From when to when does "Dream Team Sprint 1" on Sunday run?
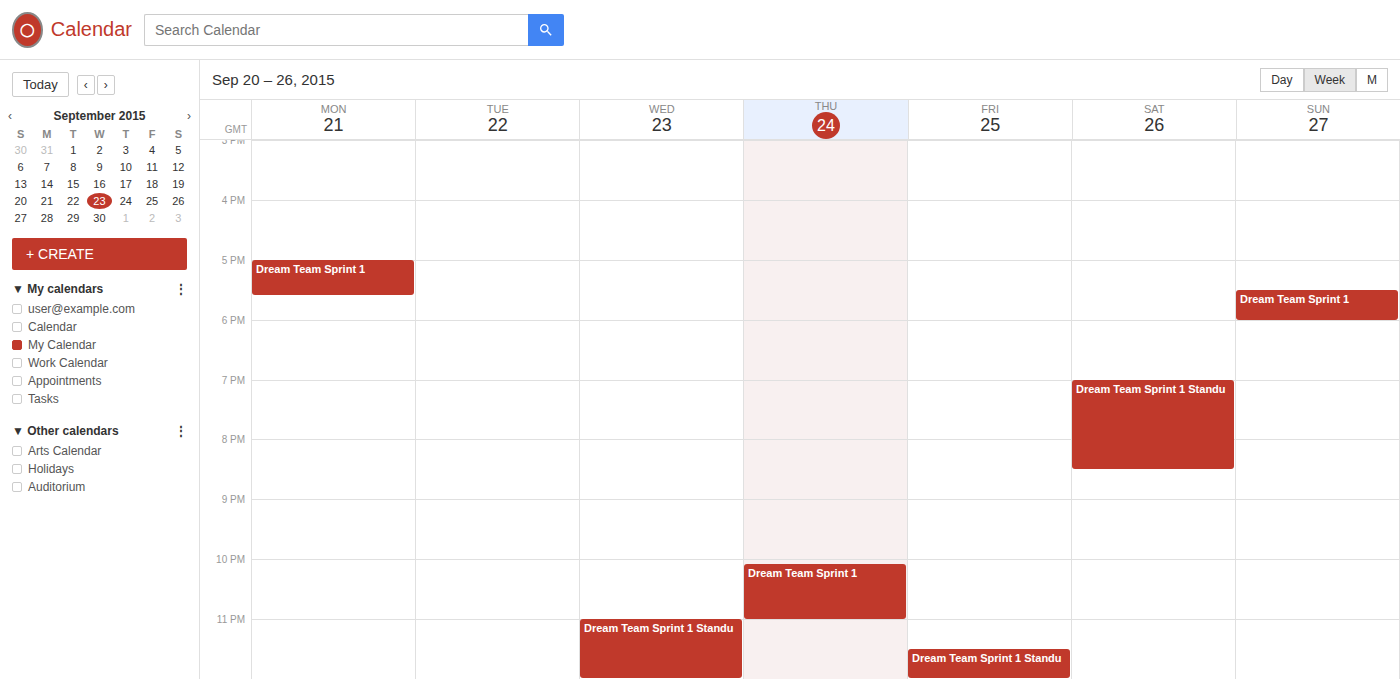
5:30 PM to 6:00 PM